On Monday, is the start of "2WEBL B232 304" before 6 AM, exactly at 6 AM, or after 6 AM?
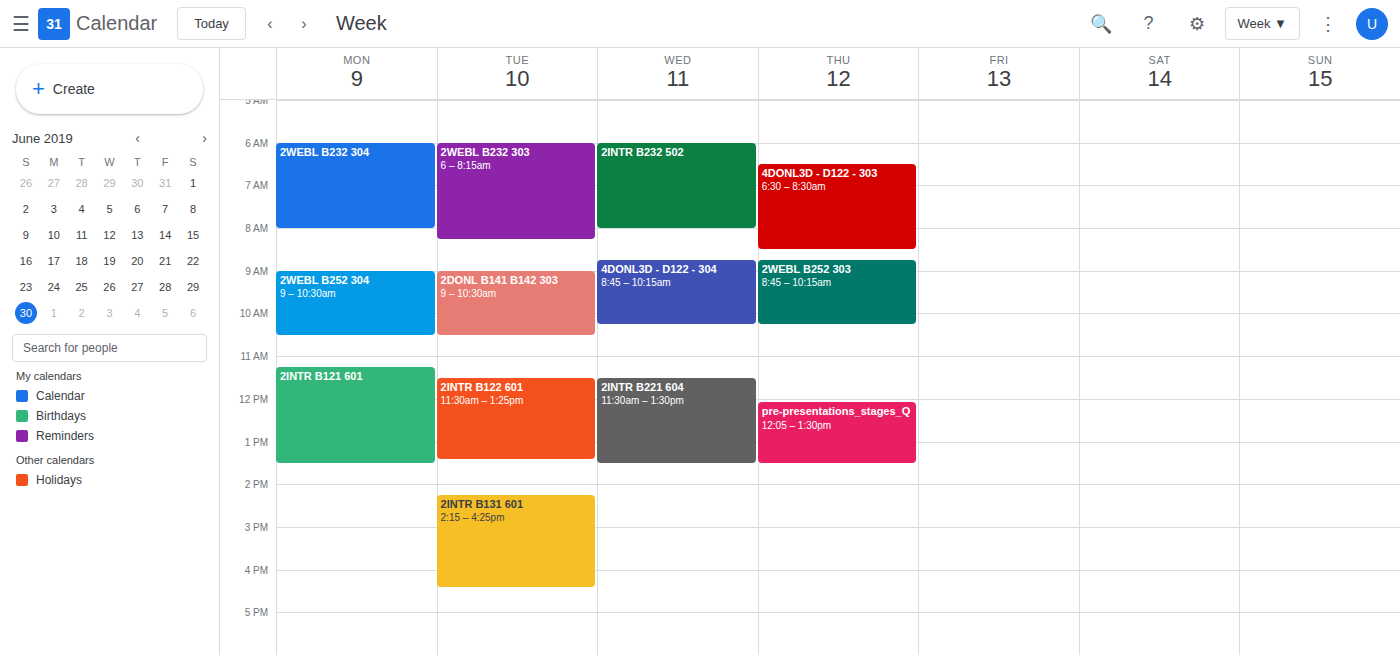
6:00 AM -- exactly at 6 AM, on the 6 AM line.